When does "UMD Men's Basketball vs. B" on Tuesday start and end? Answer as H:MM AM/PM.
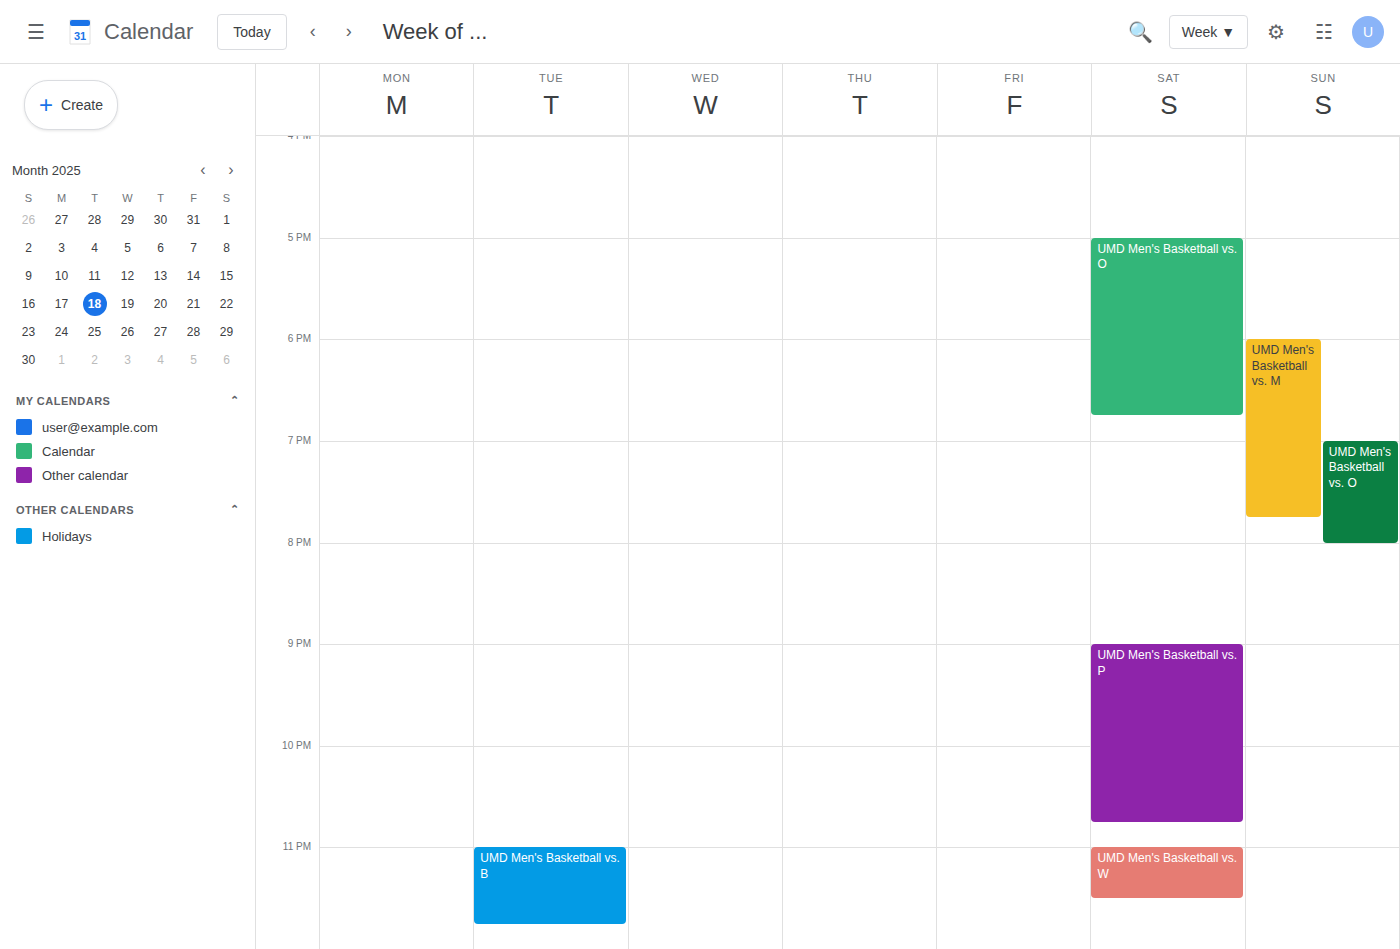
11:00 PM to 11:45 PM